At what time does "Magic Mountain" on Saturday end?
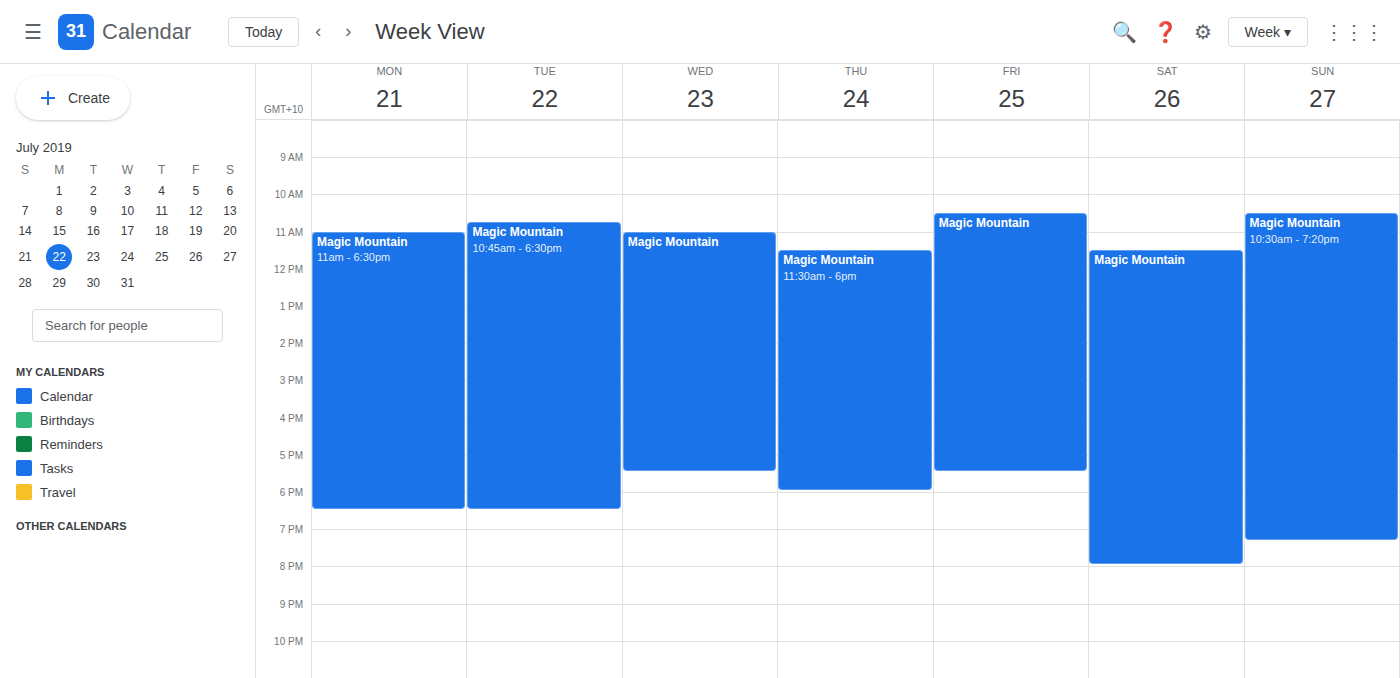
8:00 PM